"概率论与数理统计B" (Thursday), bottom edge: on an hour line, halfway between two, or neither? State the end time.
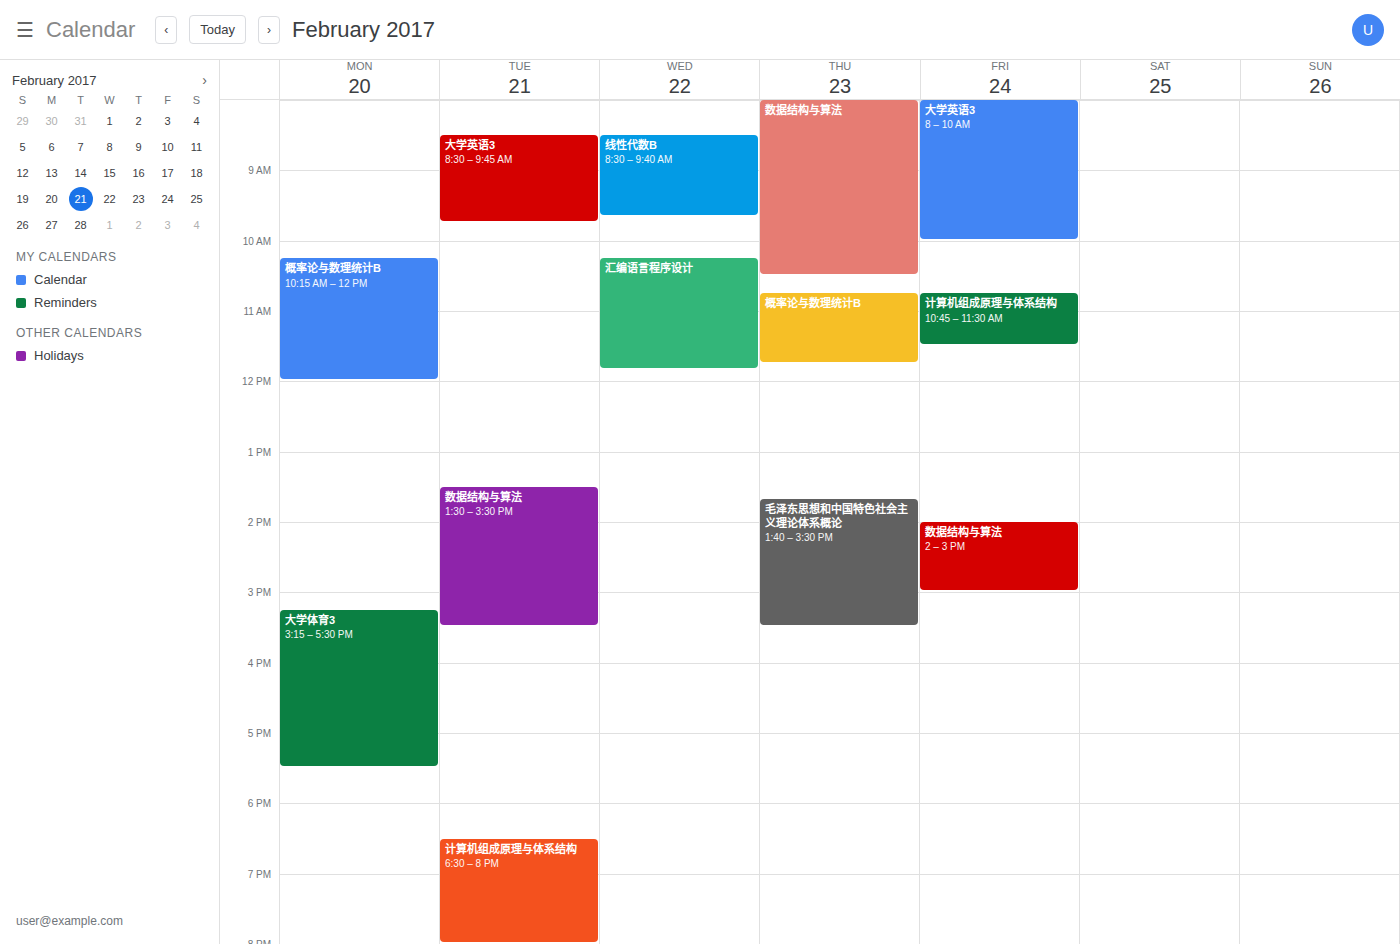
11:45 AM -- neither: three quarters of the way from the 11 AM line to the 12 PM line.